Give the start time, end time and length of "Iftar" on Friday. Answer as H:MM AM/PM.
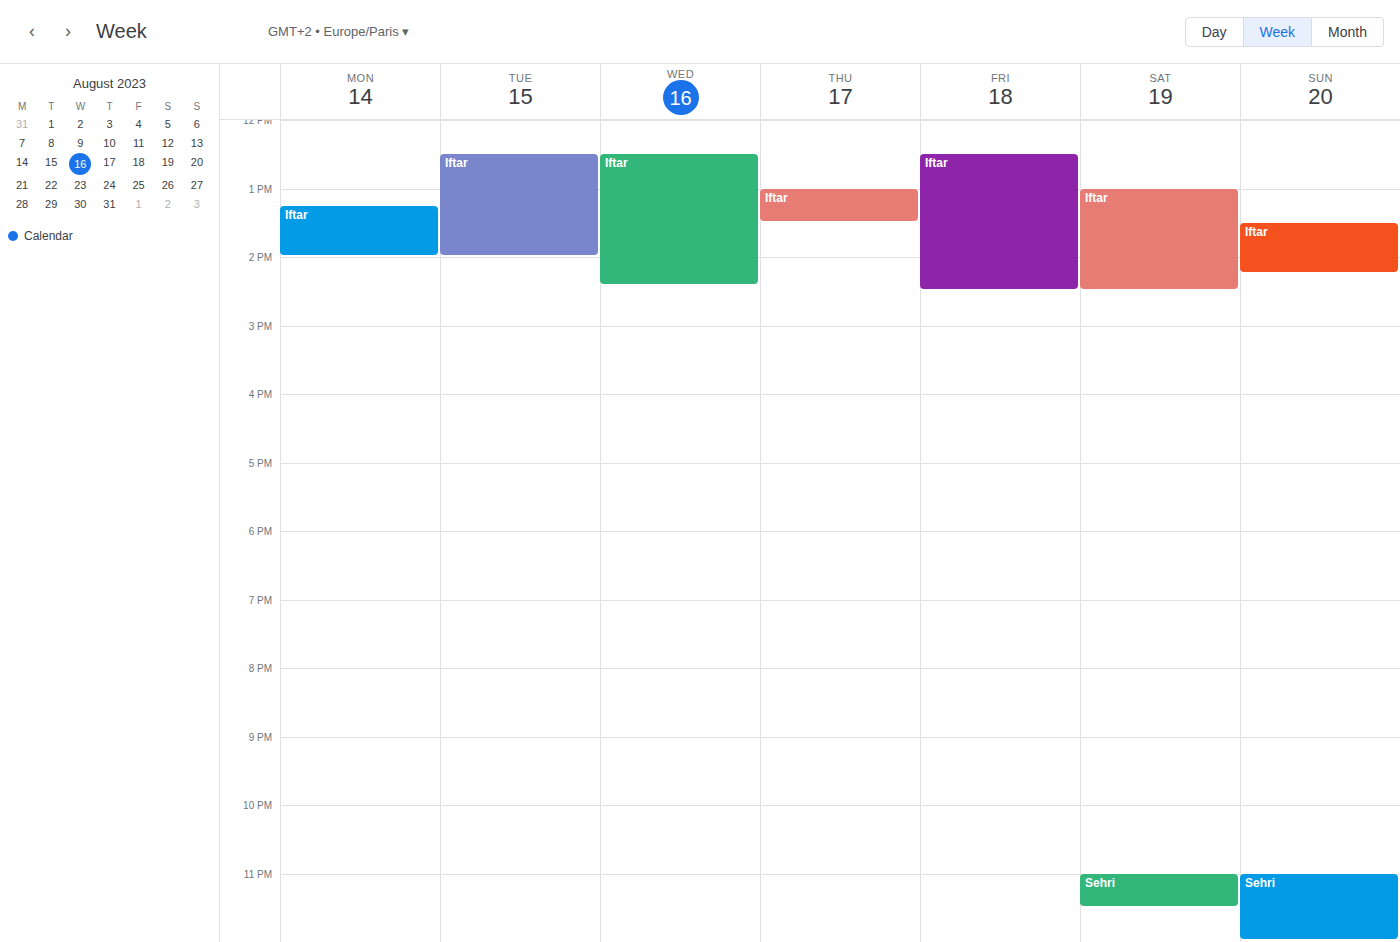
12:30 PM to 2:30 PM, 2 hours